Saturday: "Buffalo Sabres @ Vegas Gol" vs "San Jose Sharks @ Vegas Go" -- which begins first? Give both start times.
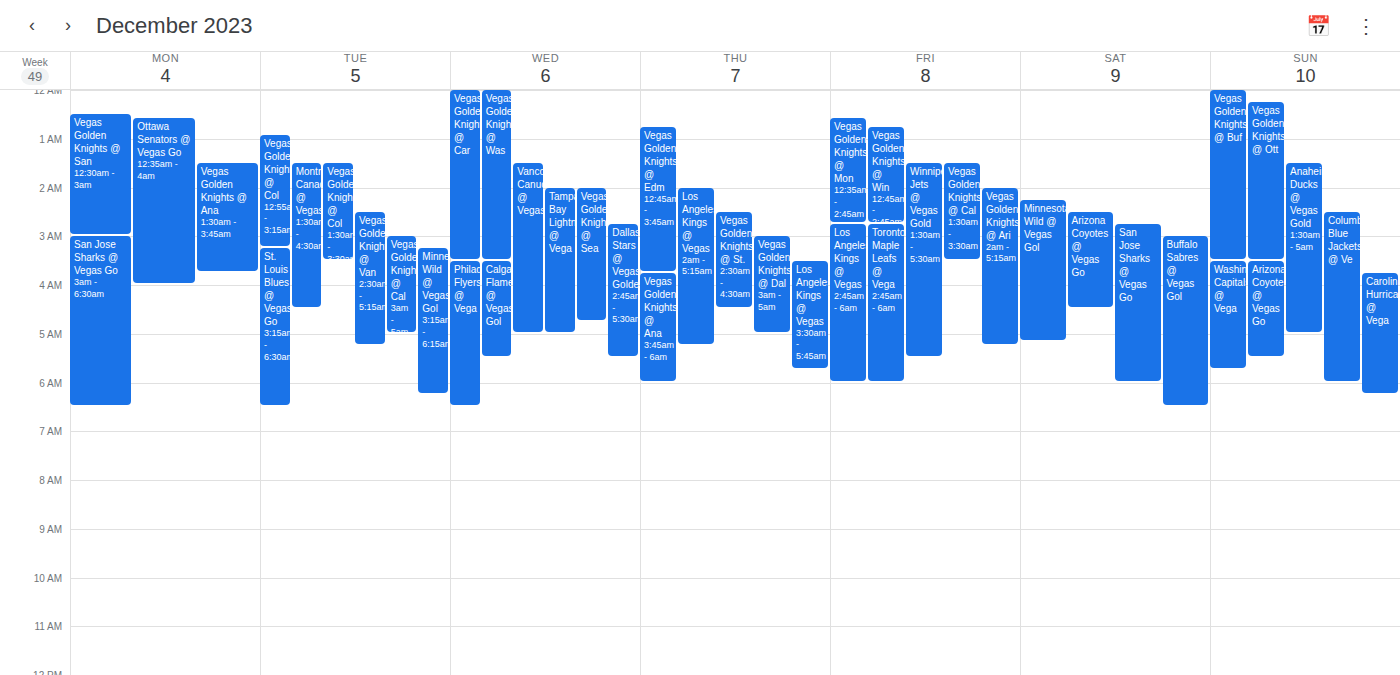
"San Jose Sharks @ Vegas Go" 2:45 AM; "Buffalo Sabres @ Vegas Gol" 3:00 AM.